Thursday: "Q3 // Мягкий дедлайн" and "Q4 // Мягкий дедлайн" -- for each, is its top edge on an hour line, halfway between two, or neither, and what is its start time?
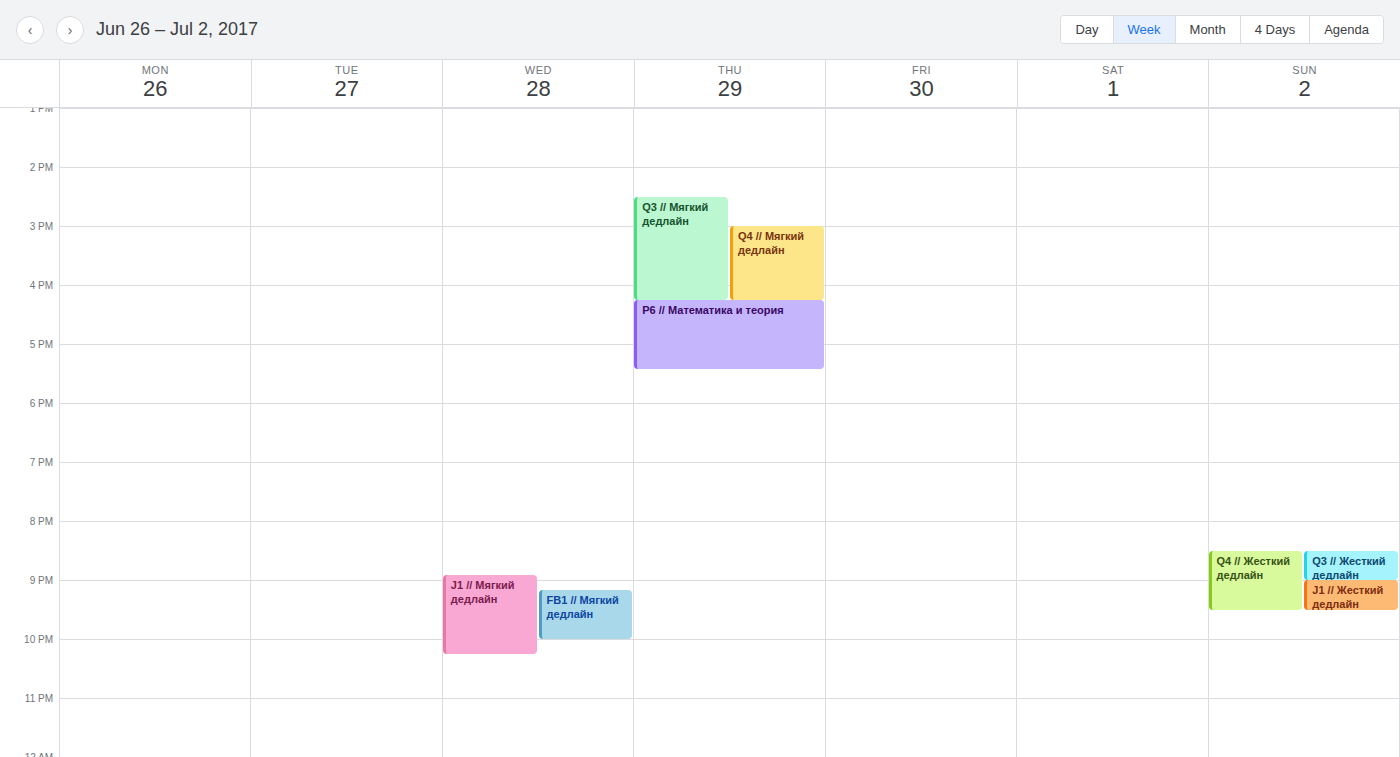
"Q3 // Мягкий дедлайн": 2:30 PM, halfway between the 2 PM and 3 PM lines. "Q4 // Мягкий дедлайн": 3:00 PM, exactly on the 3 PM line.